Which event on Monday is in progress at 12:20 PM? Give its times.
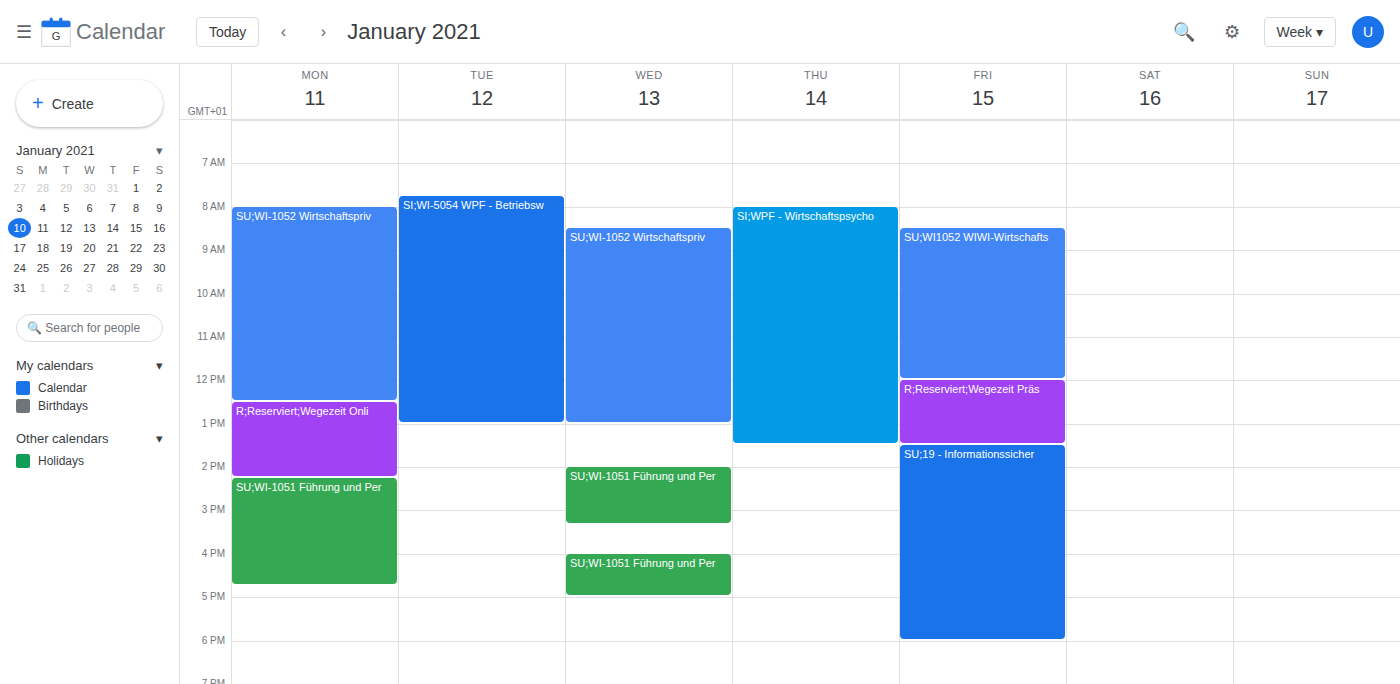
"SU;WI-1052 Wirtschaftspriv", 8:00 AM to 12:30 PM